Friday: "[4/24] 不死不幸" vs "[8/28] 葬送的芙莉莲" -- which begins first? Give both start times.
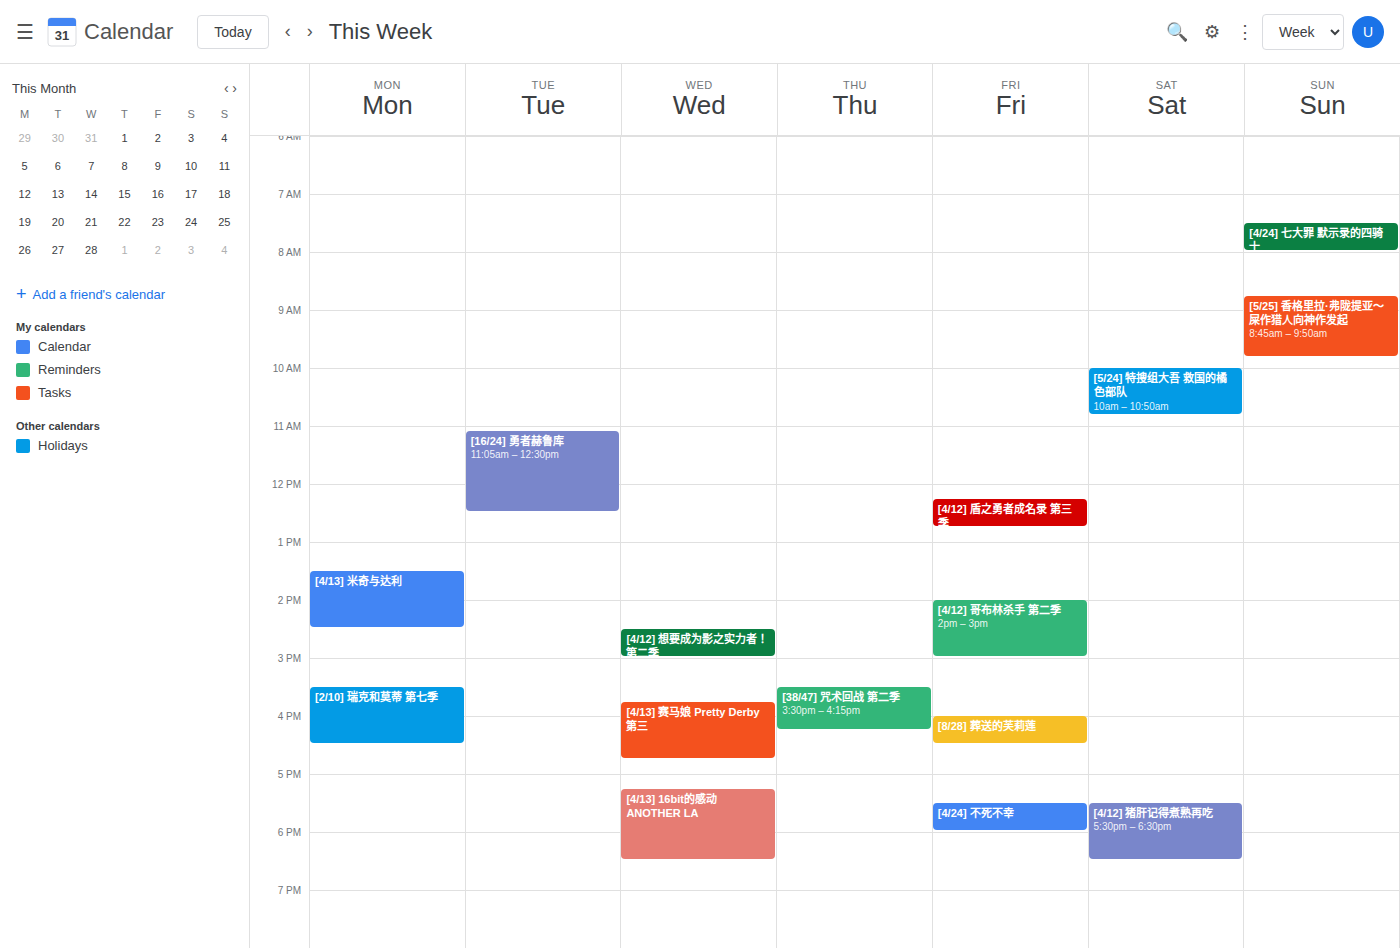
"[8/28] 葬送的芙莉莲" 4:00 PM; "[4/24] 不死不幸" 5:30 PM.